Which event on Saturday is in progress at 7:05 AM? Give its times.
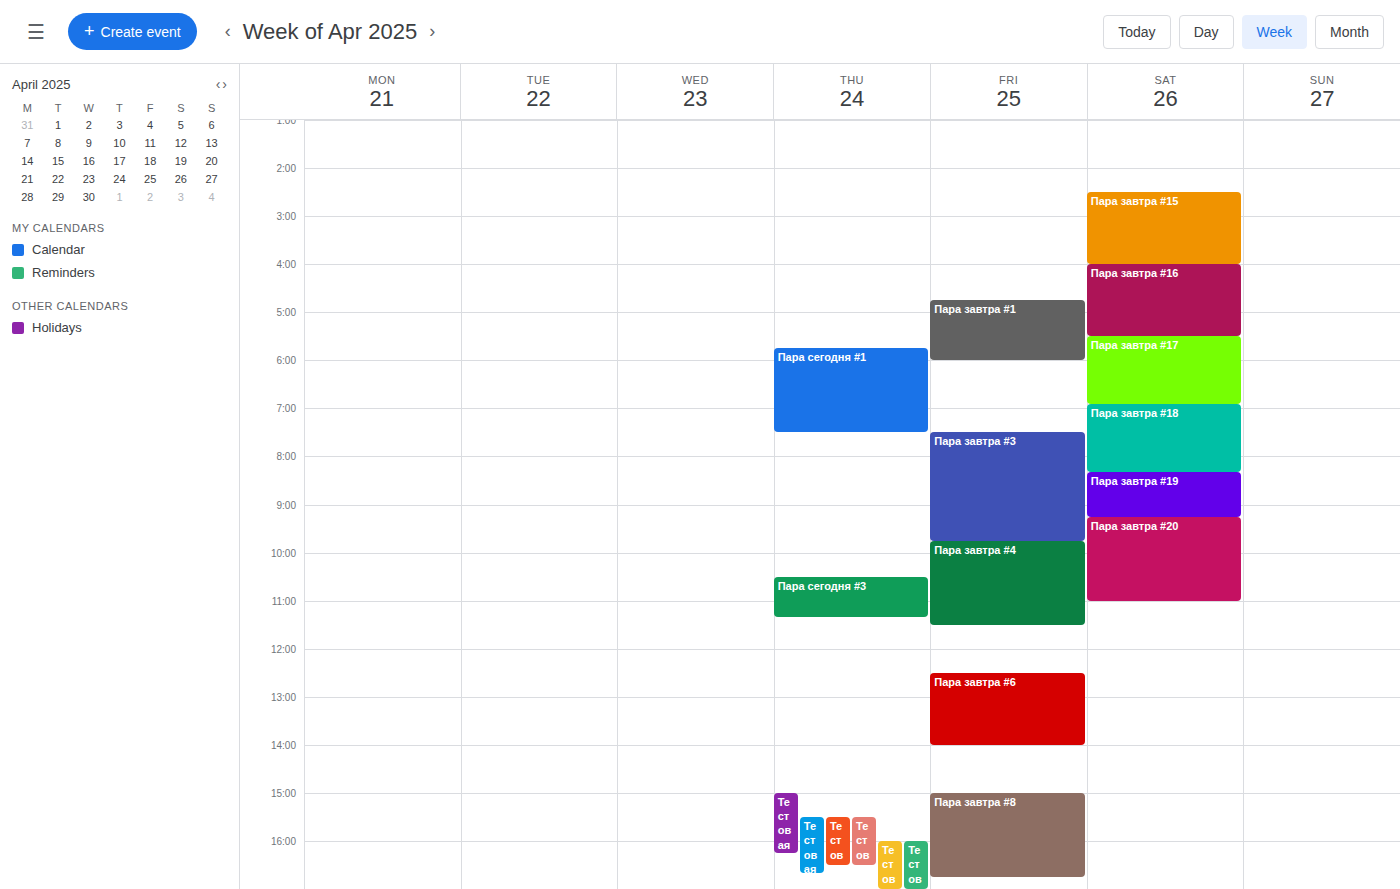
"Пара завтра #18", 6:55 AM to 8:20 AM